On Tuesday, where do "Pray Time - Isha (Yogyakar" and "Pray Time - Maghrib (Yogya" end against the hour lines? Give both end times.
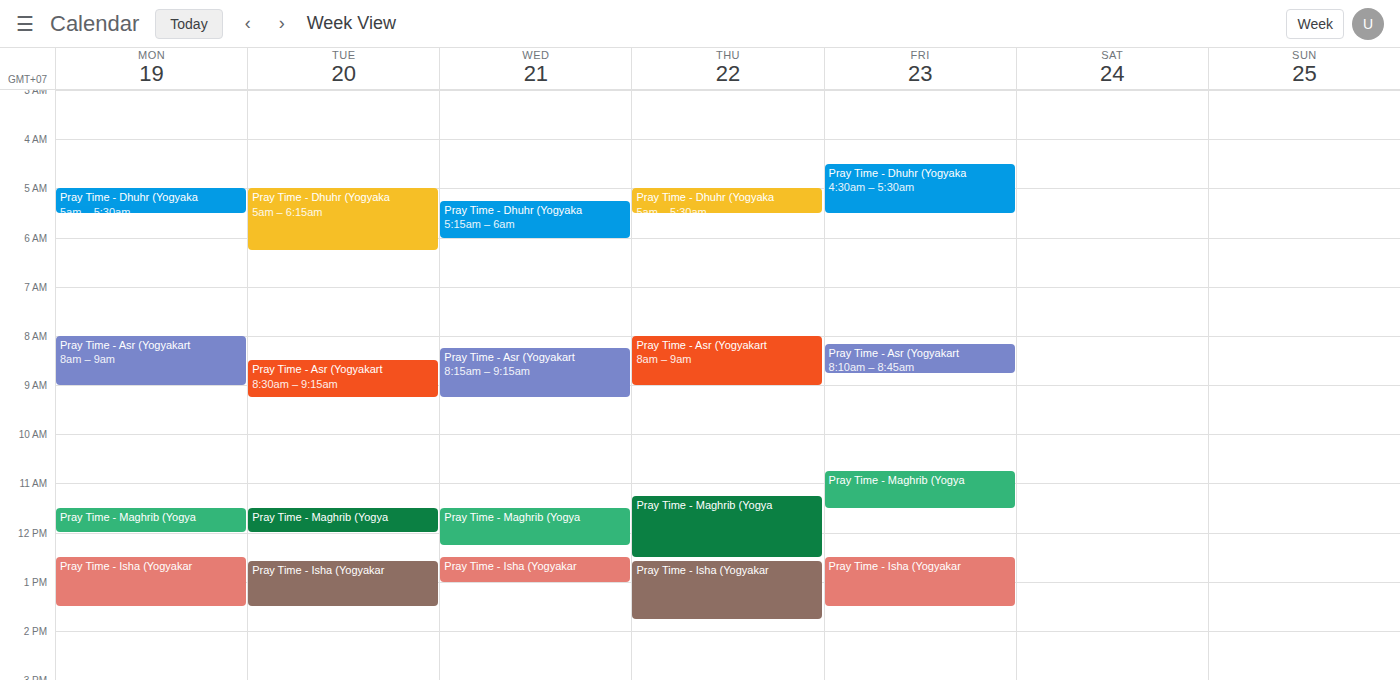
"Pray Time - Isha (Yogyakar": 1:30 PM, halfway between the 1 PM and 2 PM lines. "Pray Time - Maghrib (Yogya": 12:00 PM, exactly on the 12 PM line.